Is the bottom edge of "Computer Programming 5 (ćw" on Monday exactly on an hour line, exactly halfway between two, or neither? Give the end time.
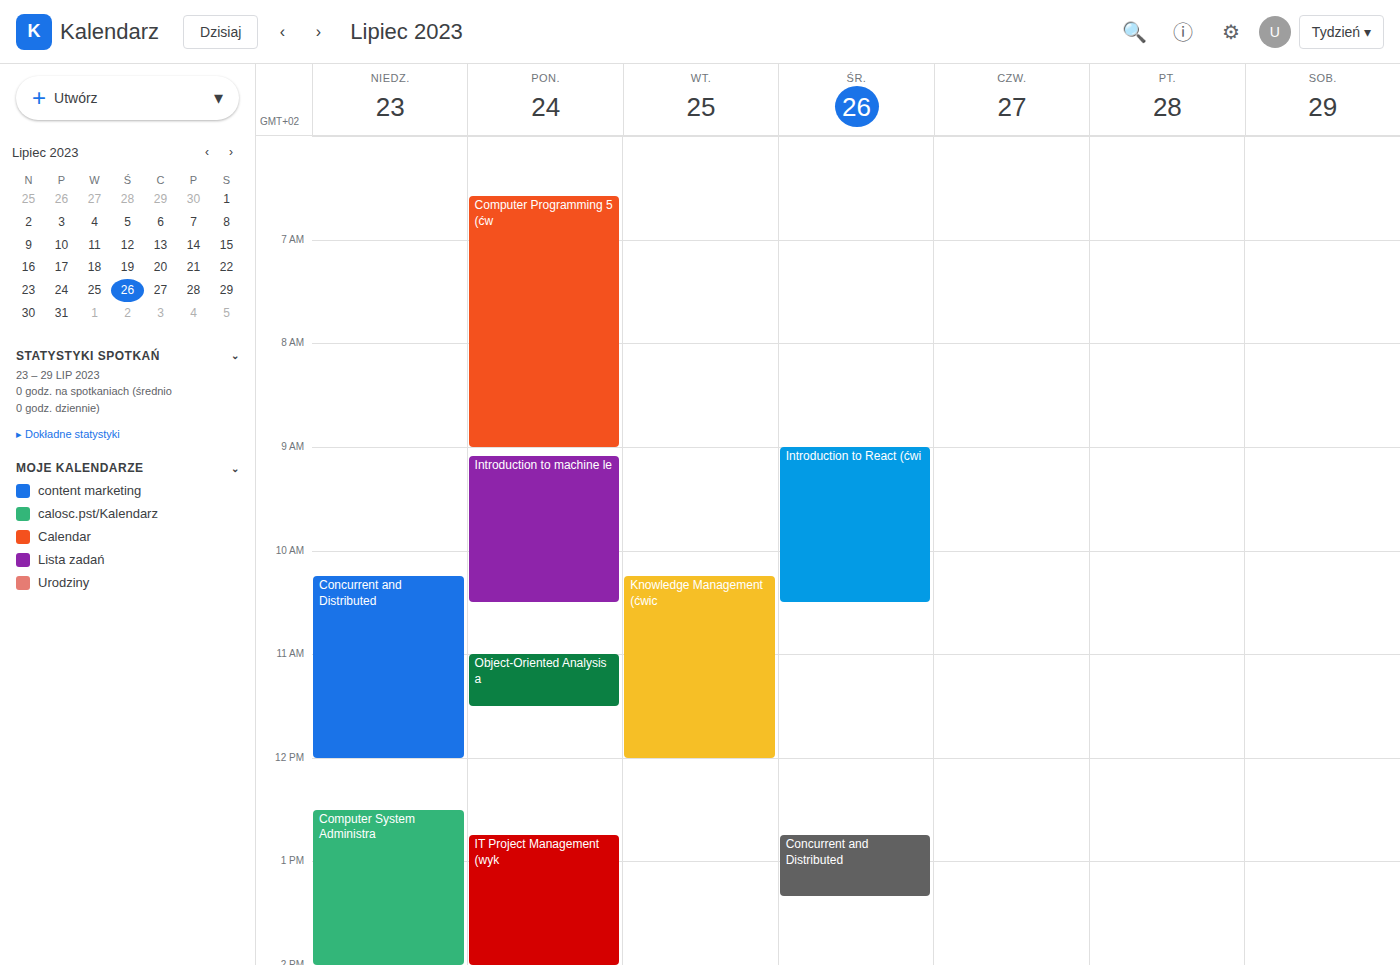
09:00 -- exactly on the 09:00 line.